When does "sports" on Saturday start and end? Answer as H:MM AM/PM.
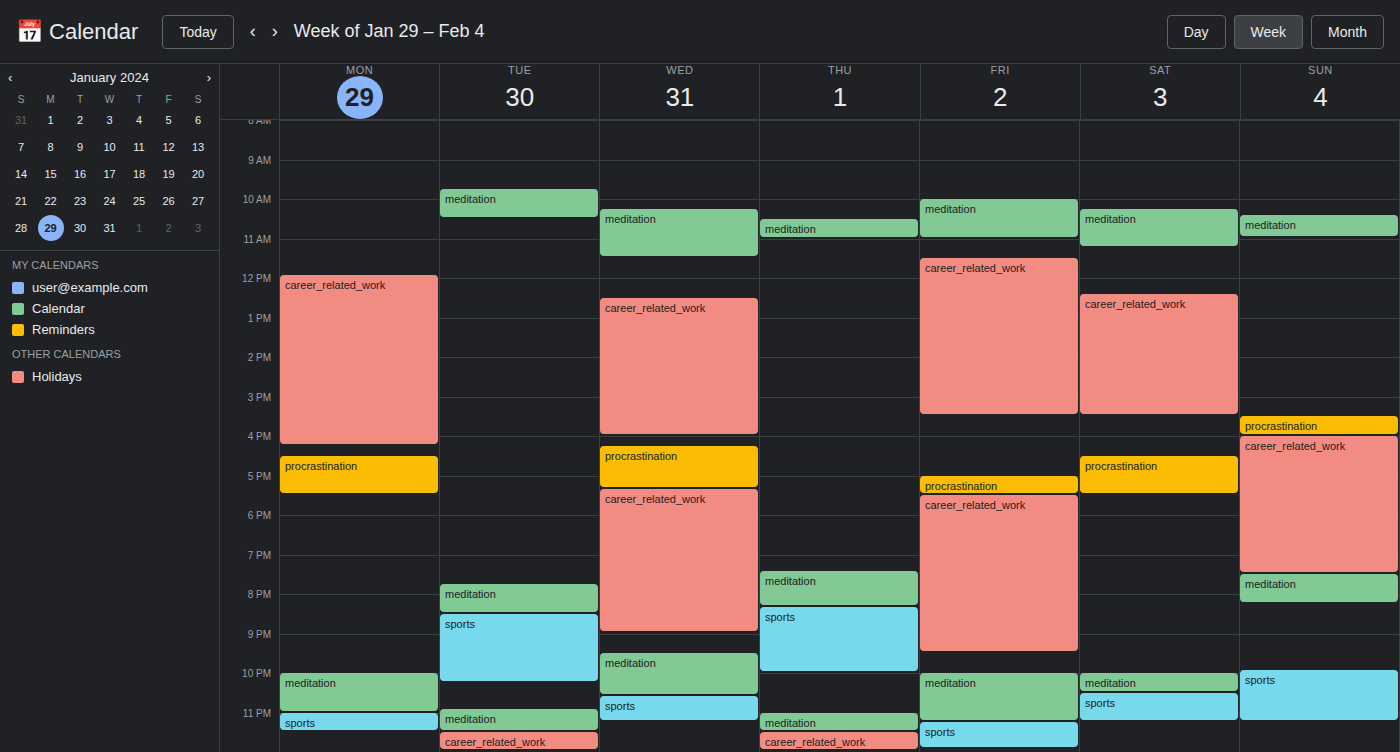
10:30 PM to 11:15 PM